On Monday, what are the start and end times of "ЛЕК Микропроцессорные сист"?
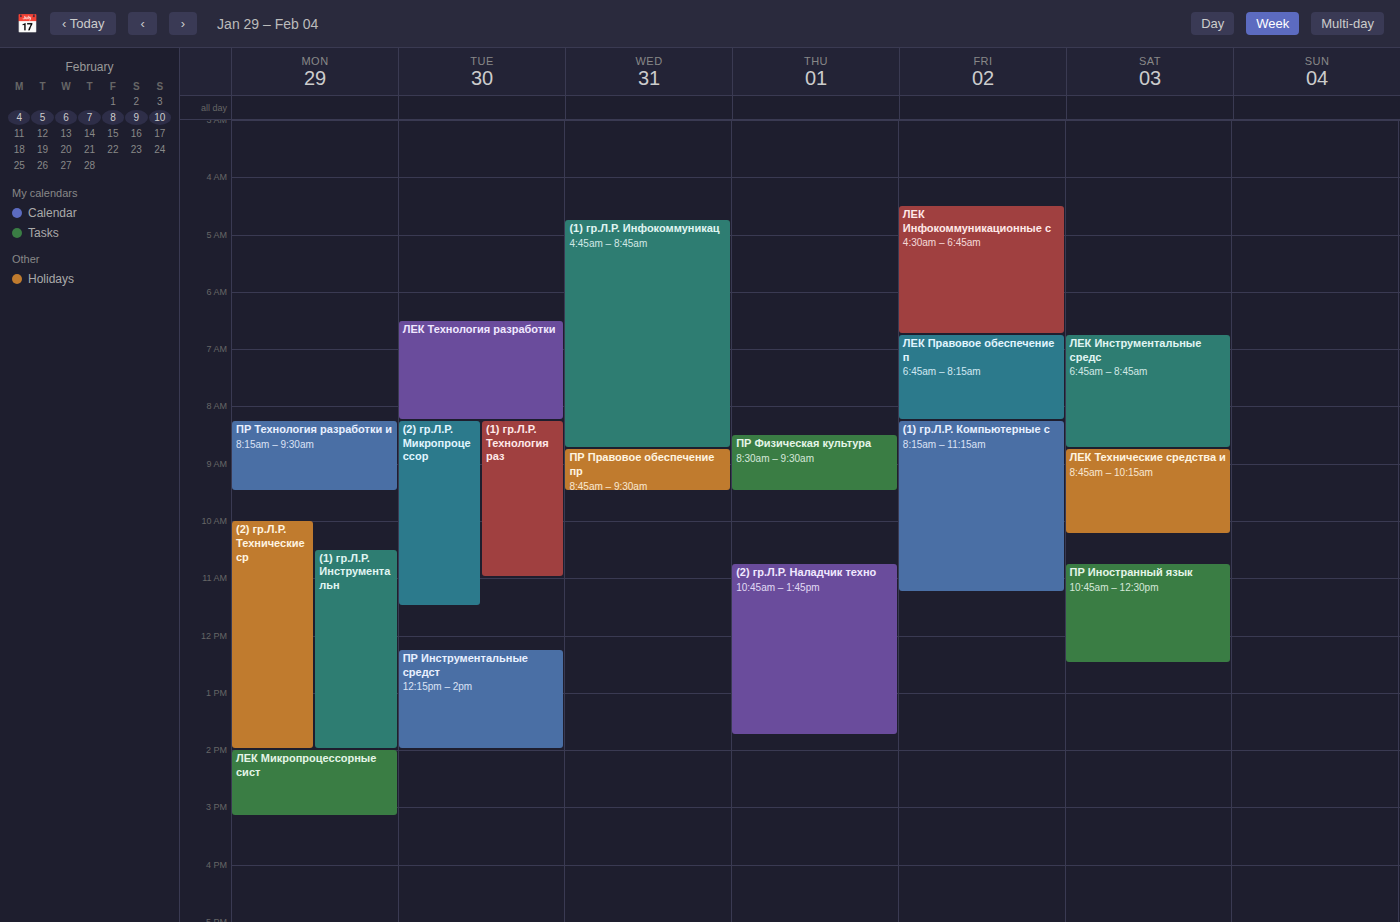
2:00 PM to 3:10 PM